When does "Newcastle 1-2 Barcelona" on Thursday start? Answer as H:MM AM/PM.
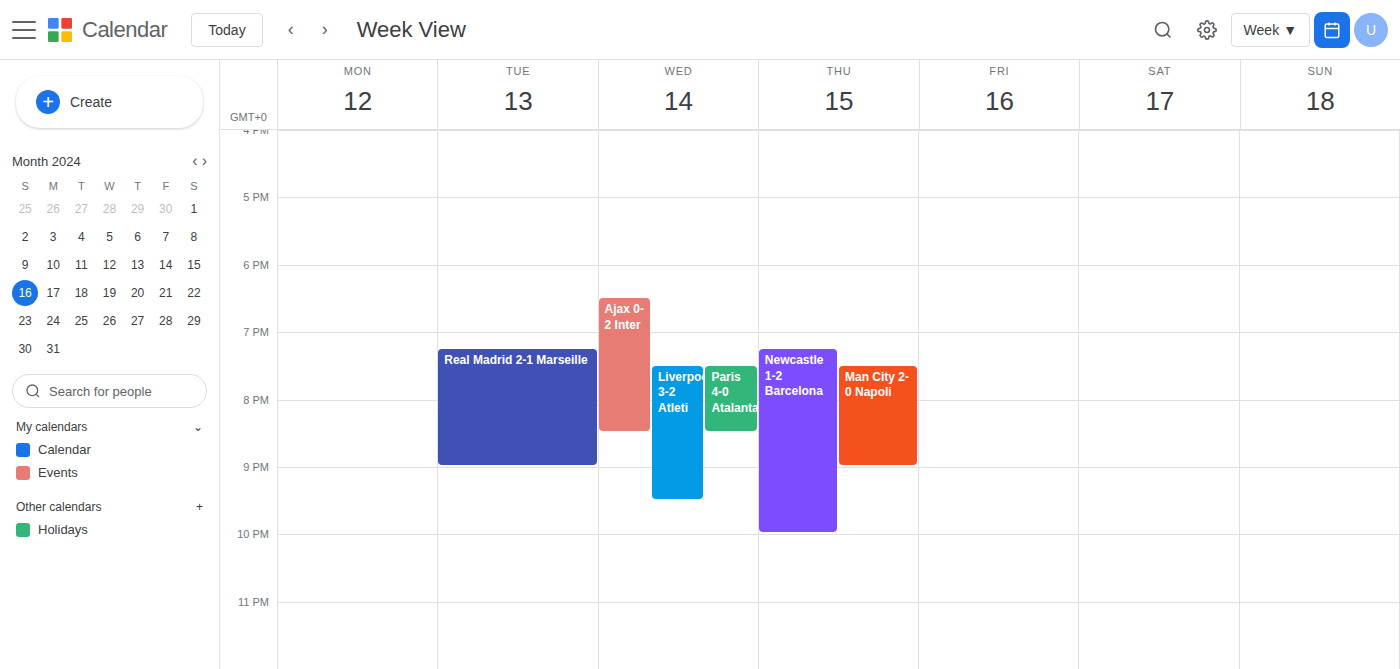
7:15 PM